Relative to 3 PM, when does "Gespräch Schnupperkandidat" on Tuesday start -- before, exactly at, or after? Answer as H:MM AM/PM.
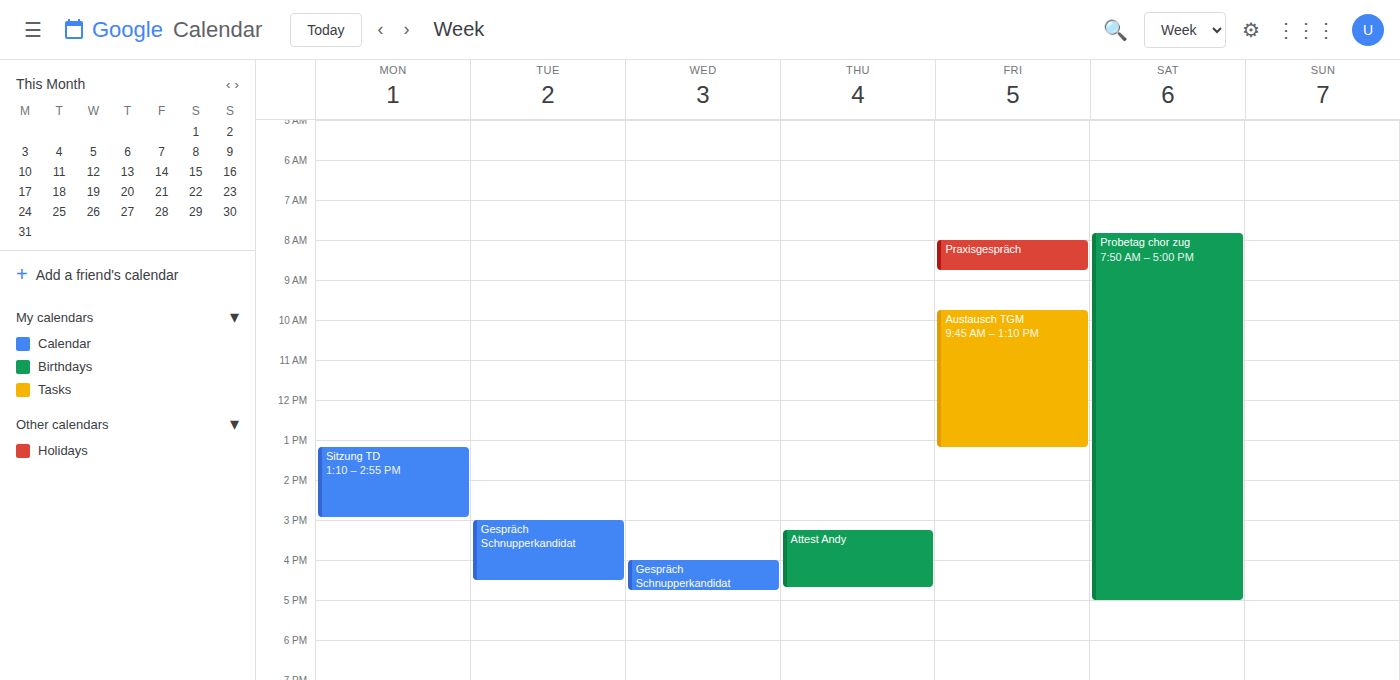
3:00 PM -- exactly at 3 PM, on the 3 PM line.